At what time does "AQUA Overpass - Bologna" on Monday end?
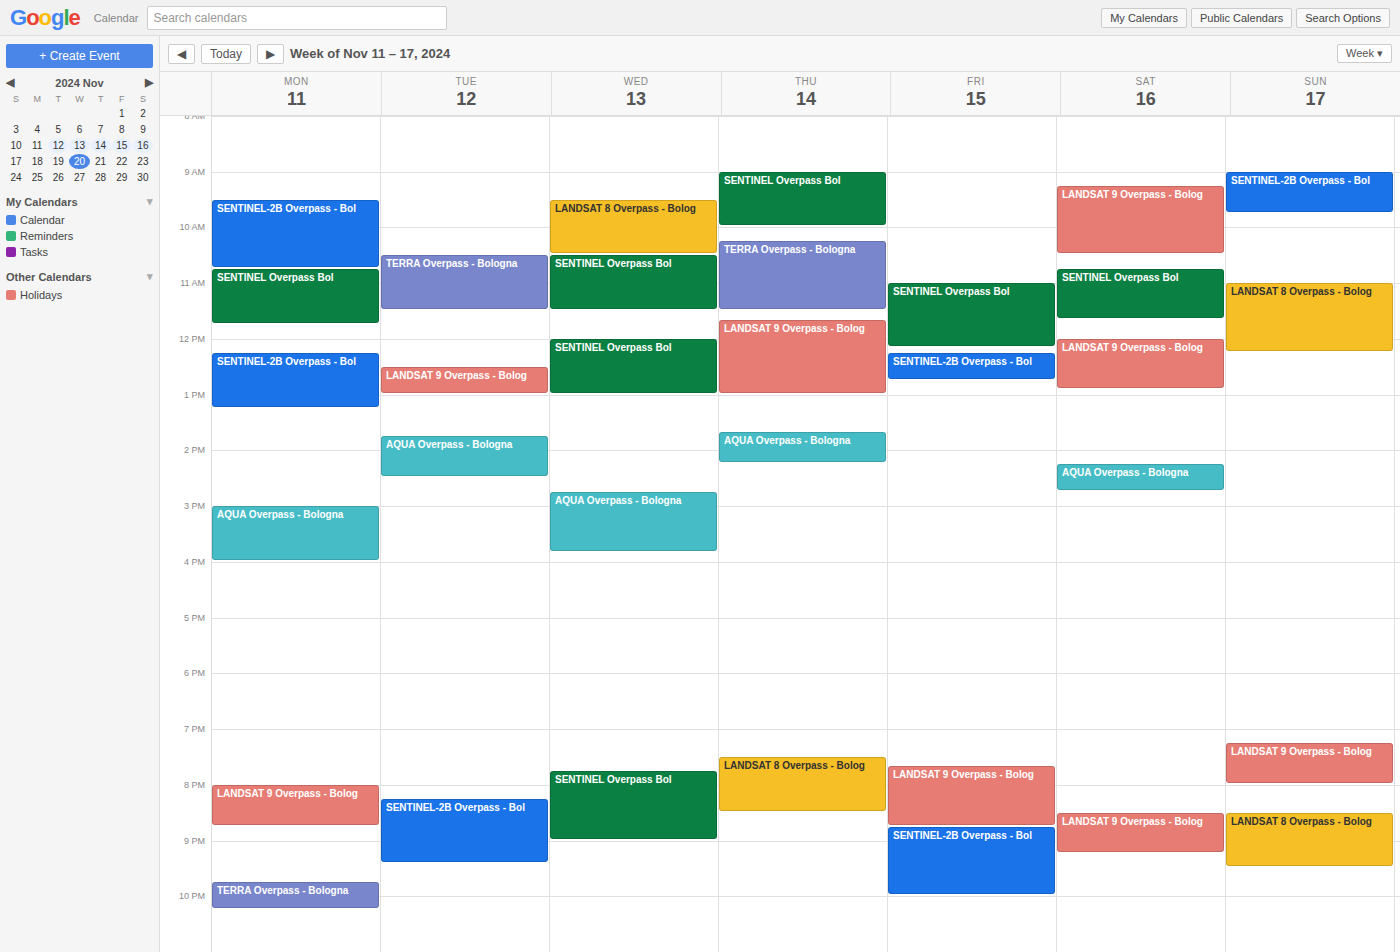
4:00 PM